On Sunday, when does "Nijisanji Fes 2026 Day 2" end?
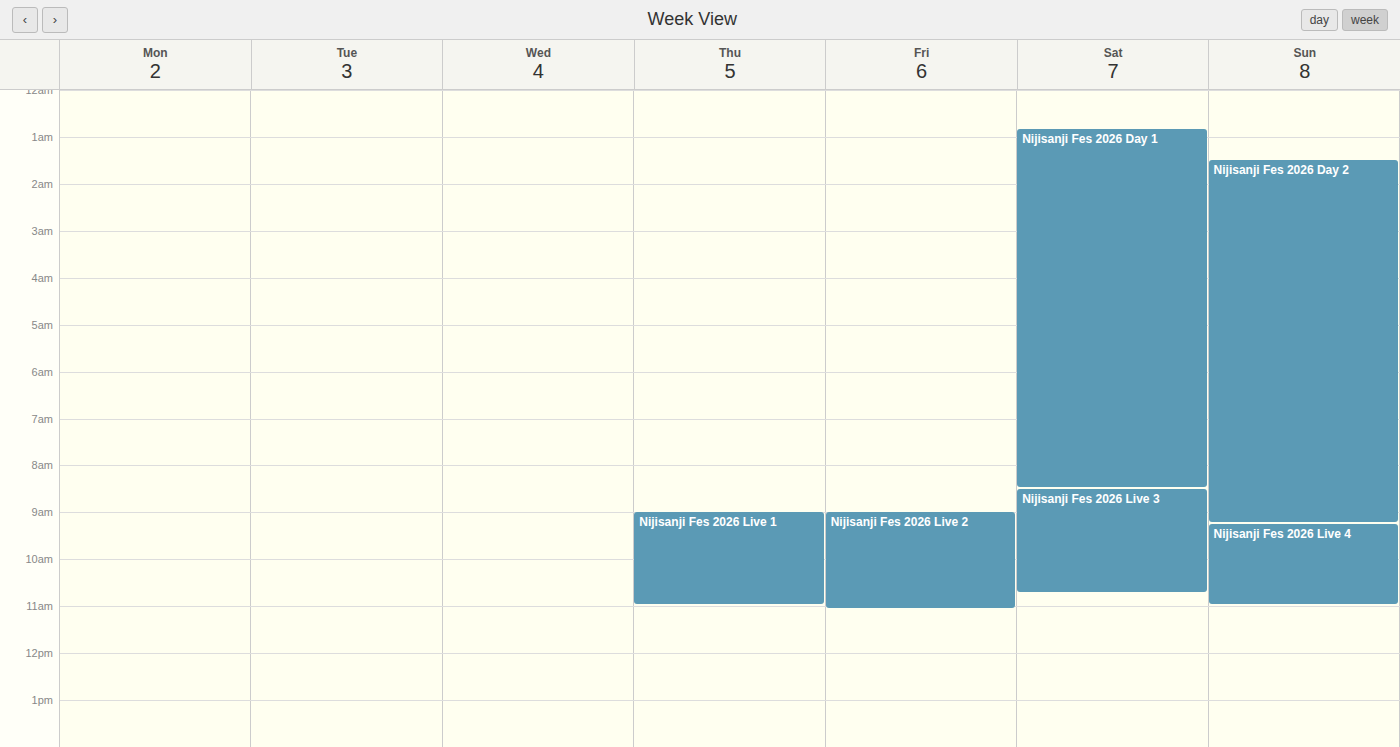
9:15 AM